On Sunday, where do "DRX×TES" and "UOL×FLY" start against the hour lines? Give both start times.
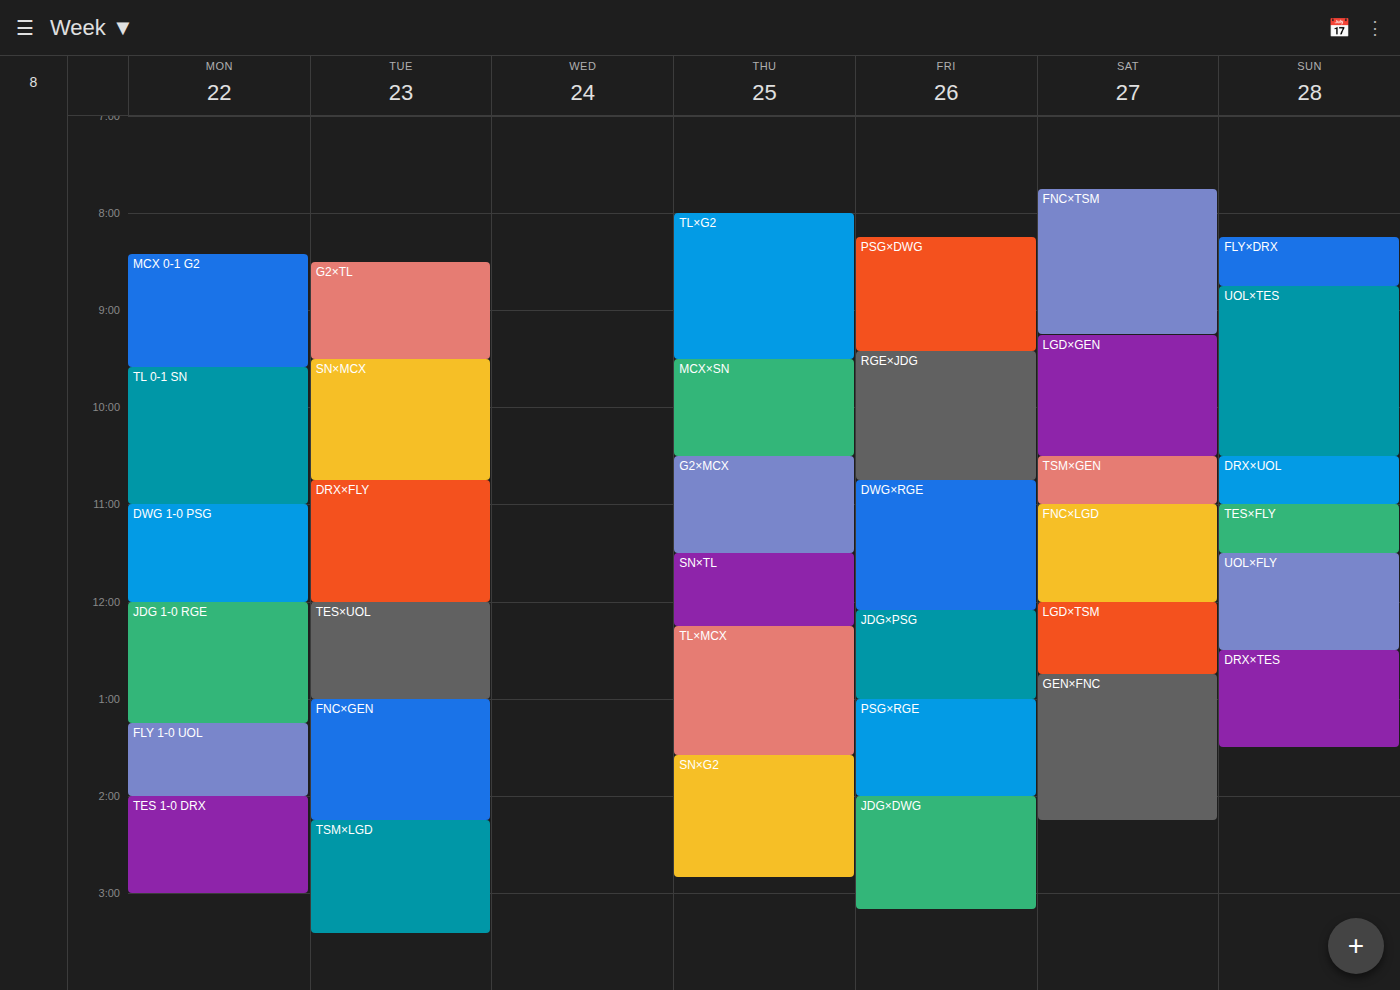
"DRX×TES": 12:30, halfway between the 12:00 and 13:00 lines. "UOL×FLY": 11:30, halfway between the 11:00 and 12:00 lines.